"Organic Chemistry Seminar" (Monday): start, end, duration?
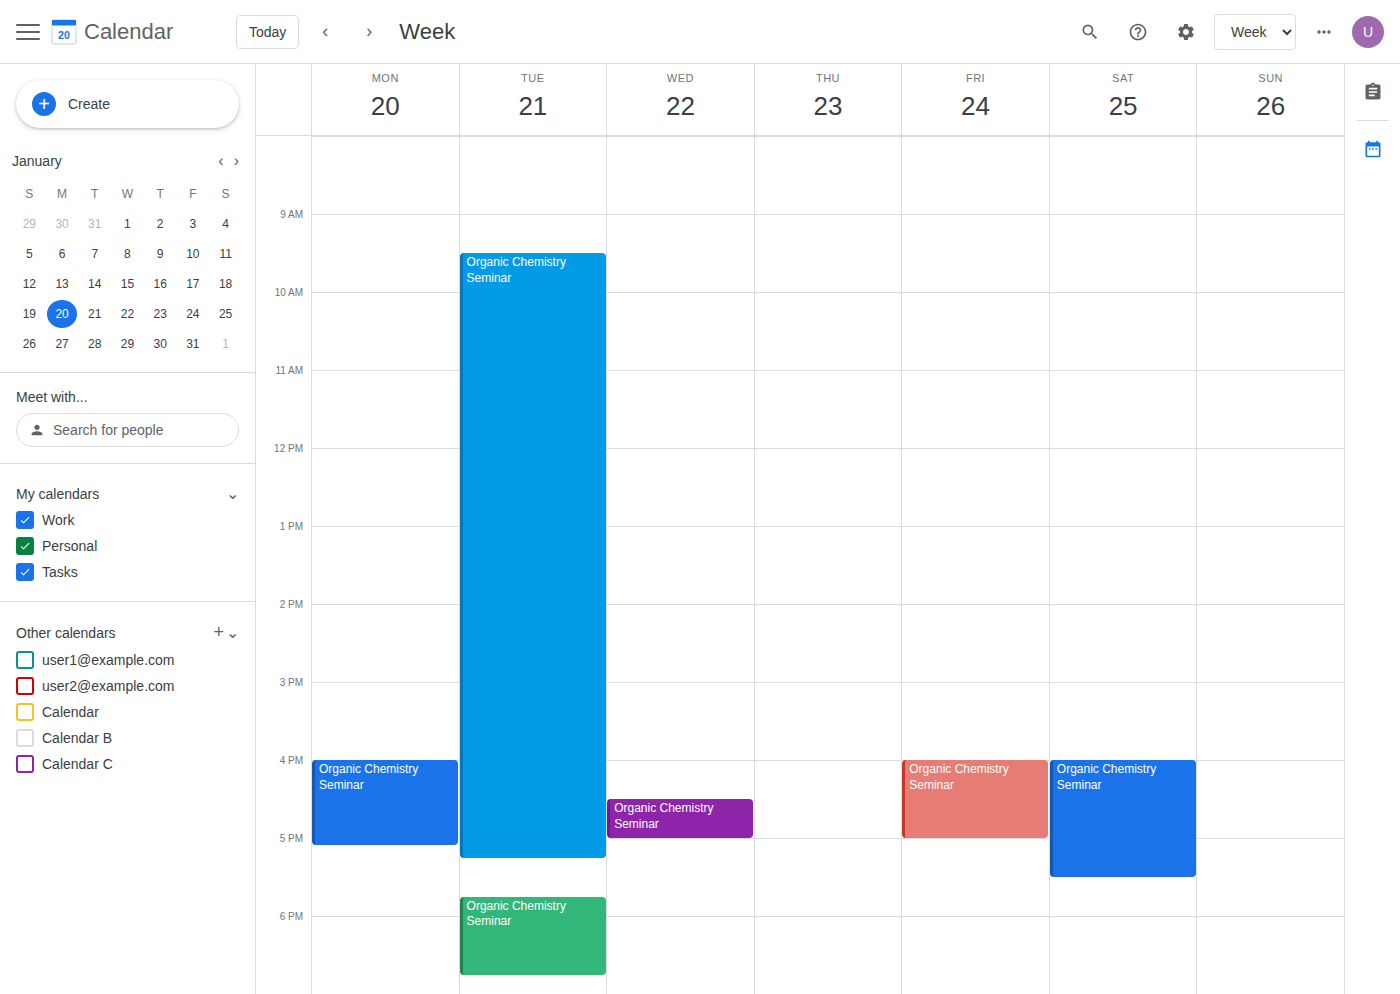
4:00 PM to 5:05 PM, 1 hour 5 minutes